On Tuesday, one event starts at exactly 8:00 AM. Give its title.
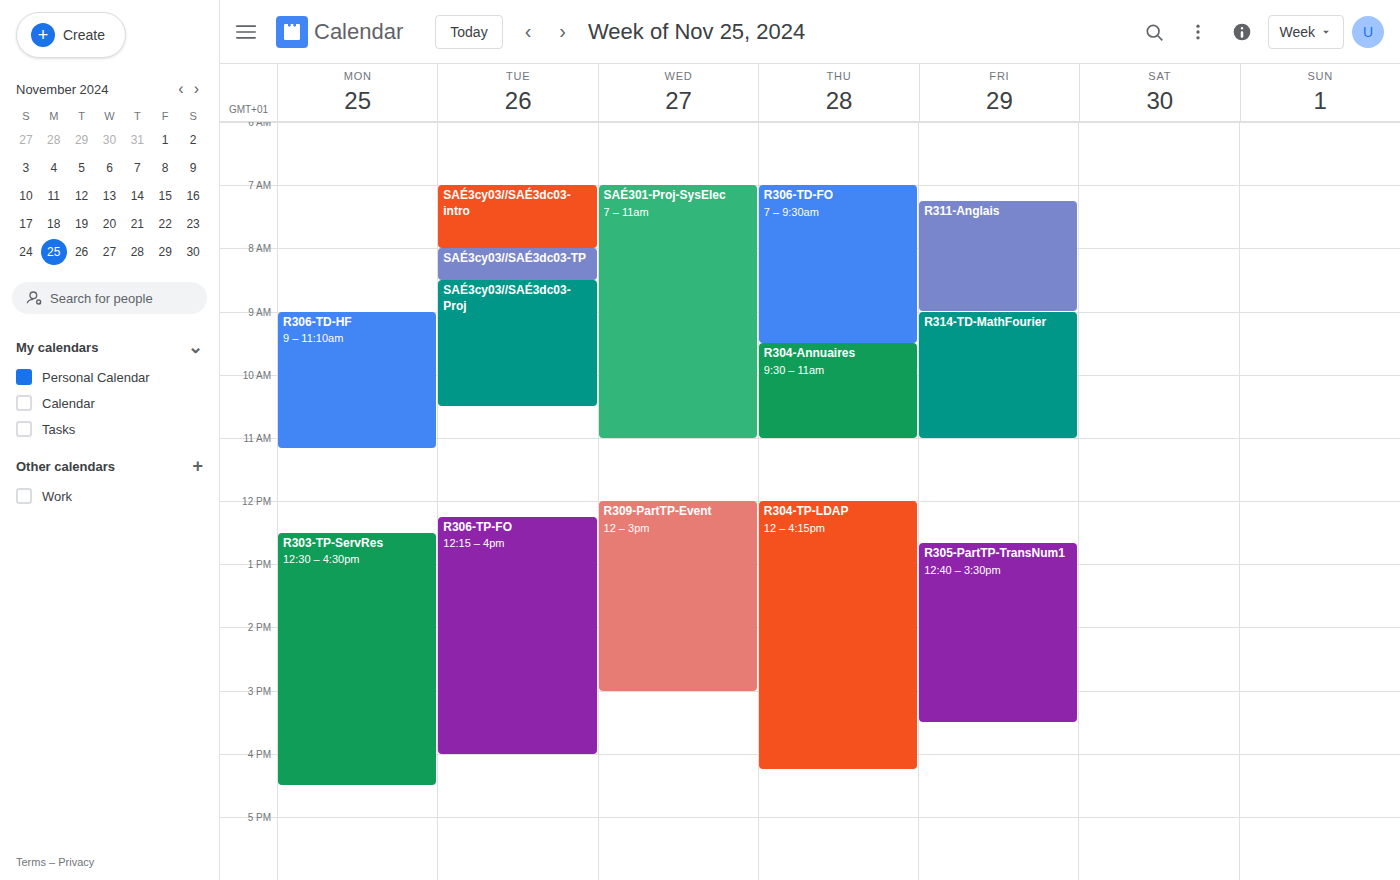
"SAÉ3cy03//SAÉ3dc03-TP"